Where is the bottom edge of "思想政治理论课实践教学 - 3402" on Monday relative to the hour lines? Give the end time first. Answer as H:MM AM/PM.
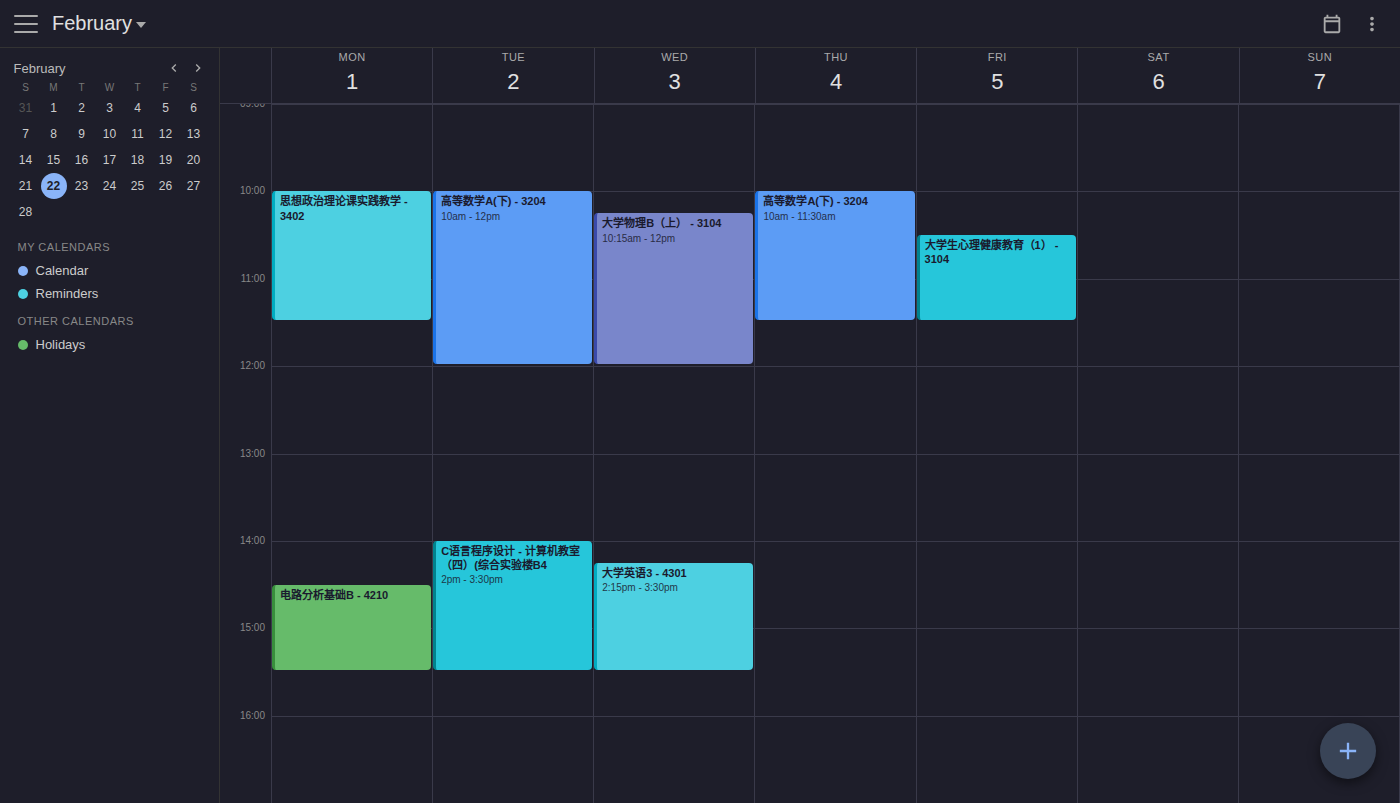
11:30 AM -- halfway between the 11 AM and 12 PM lines.